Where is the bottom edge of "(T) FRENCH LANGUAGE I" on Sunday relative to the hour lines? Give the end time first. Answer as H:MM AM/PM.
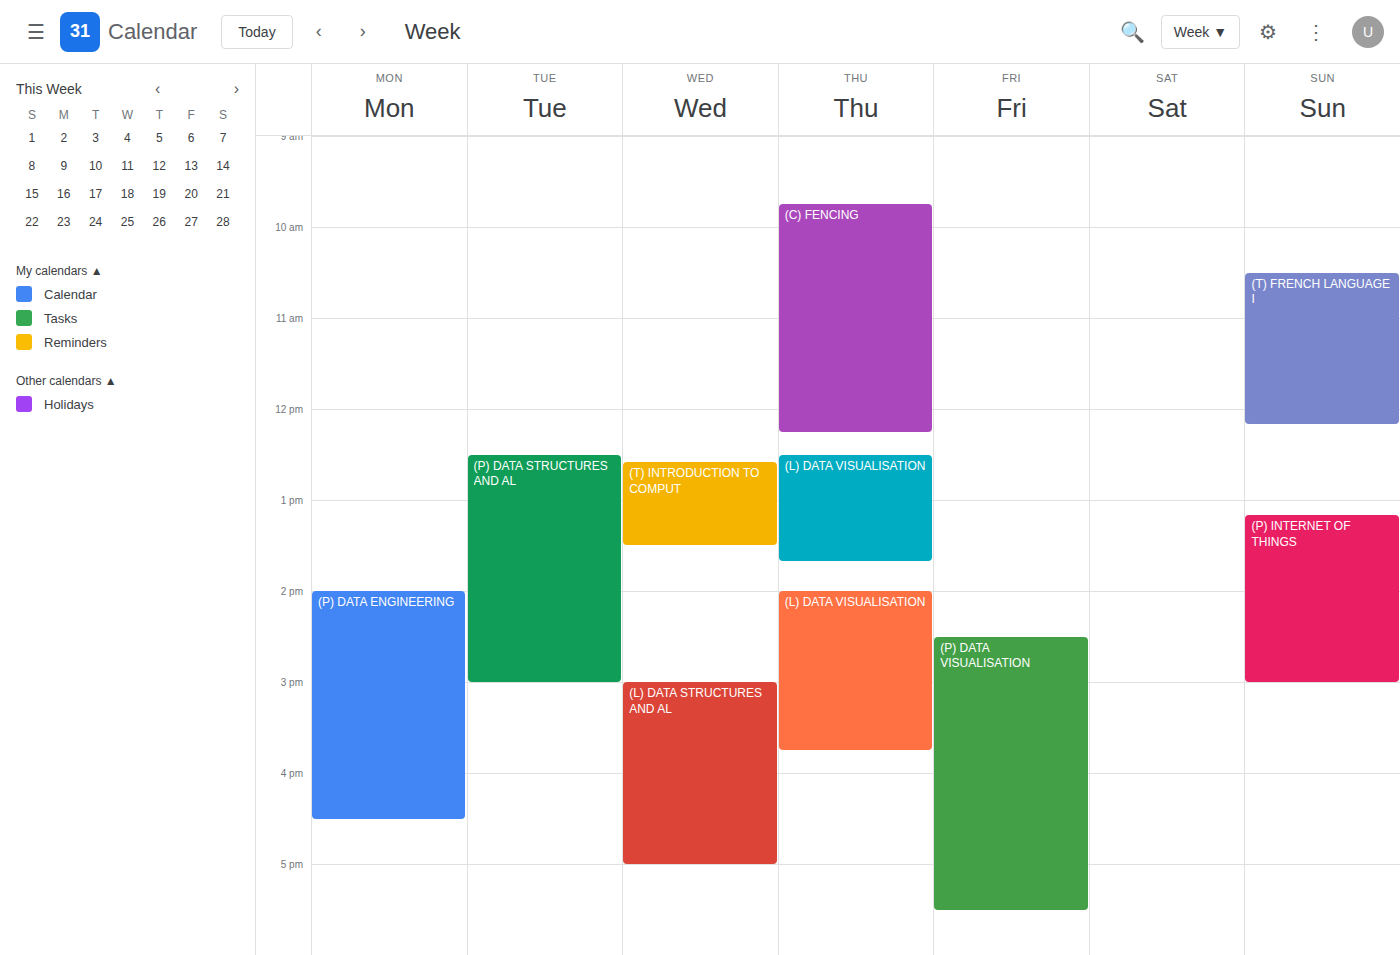
12:10 PM -- neither: 10 minutes below the 12 PM line and 50 minutes above the 1 PM line.